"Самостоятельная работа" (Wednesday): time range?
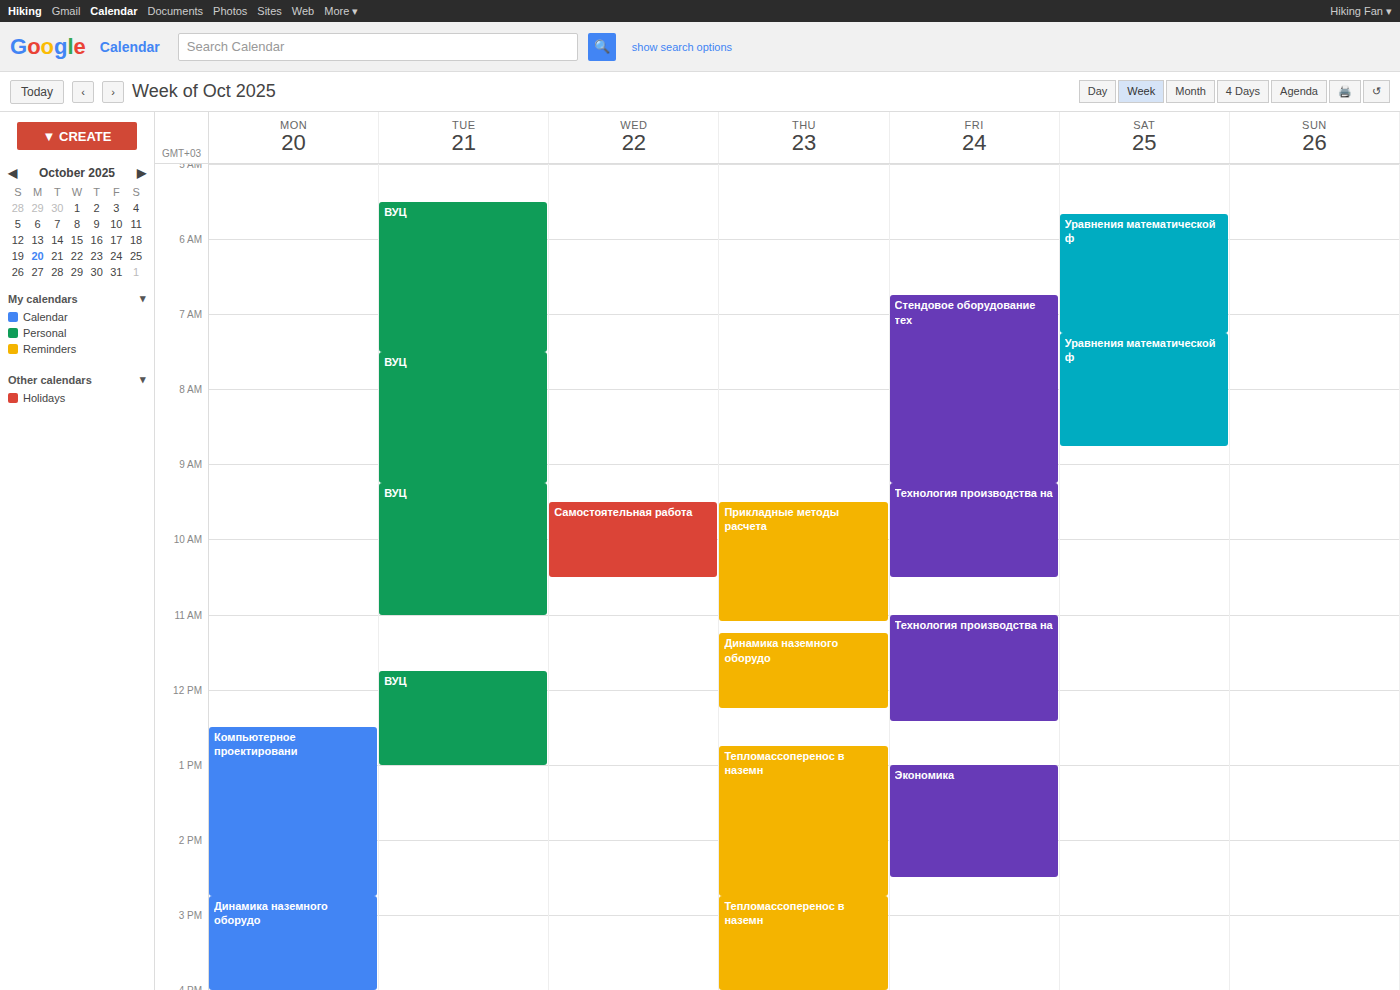
9:30 AM to 10:30 AM